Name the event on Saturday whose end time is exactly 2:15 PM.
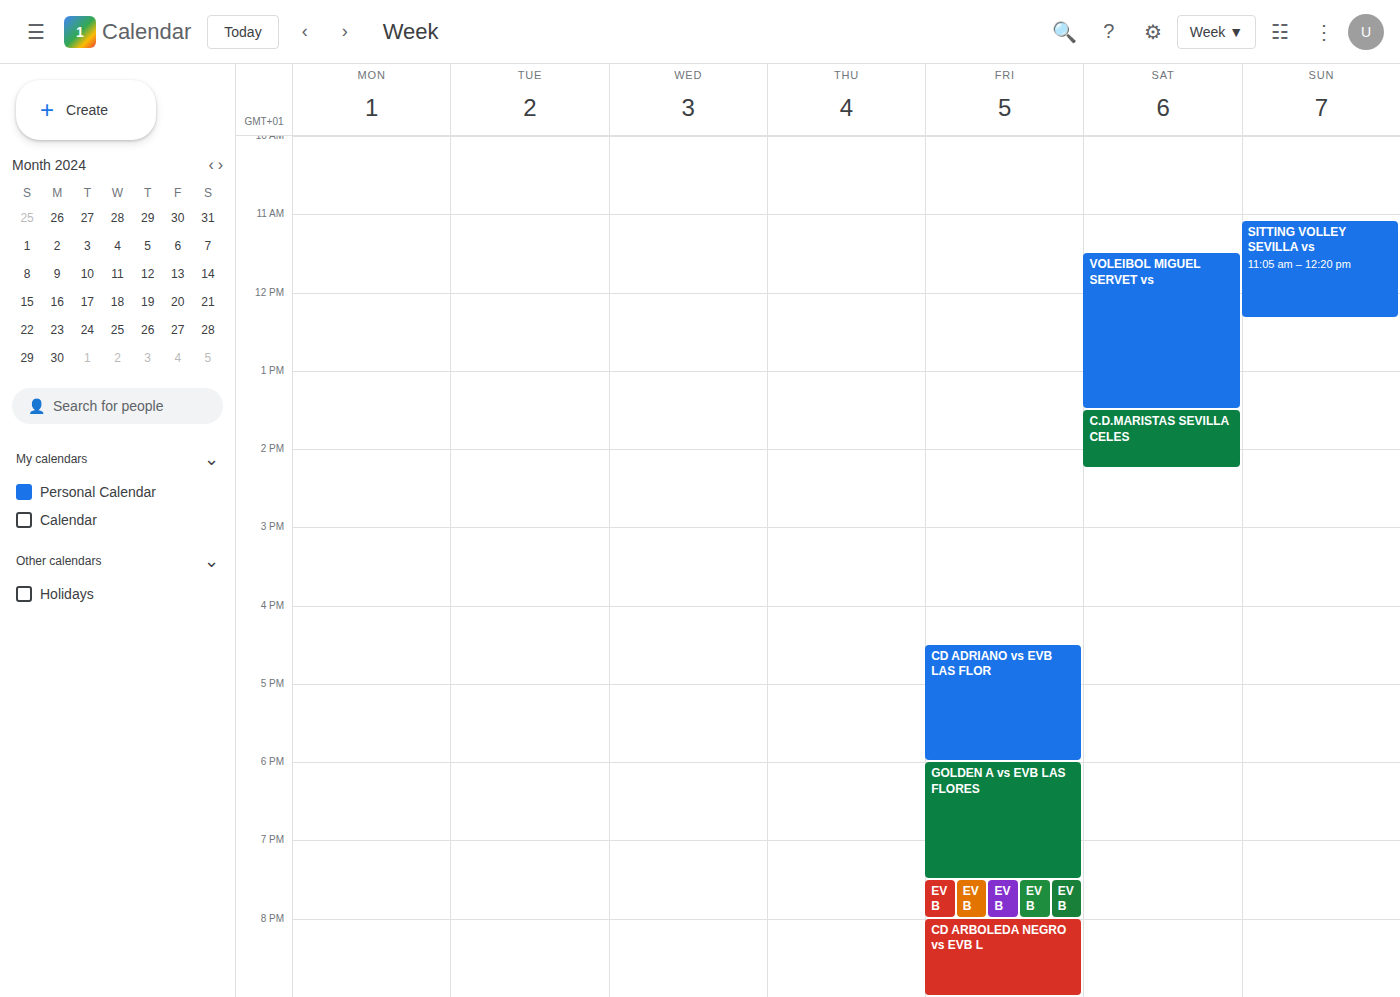
"C.D.MARISTAS SEVILLA CELES"